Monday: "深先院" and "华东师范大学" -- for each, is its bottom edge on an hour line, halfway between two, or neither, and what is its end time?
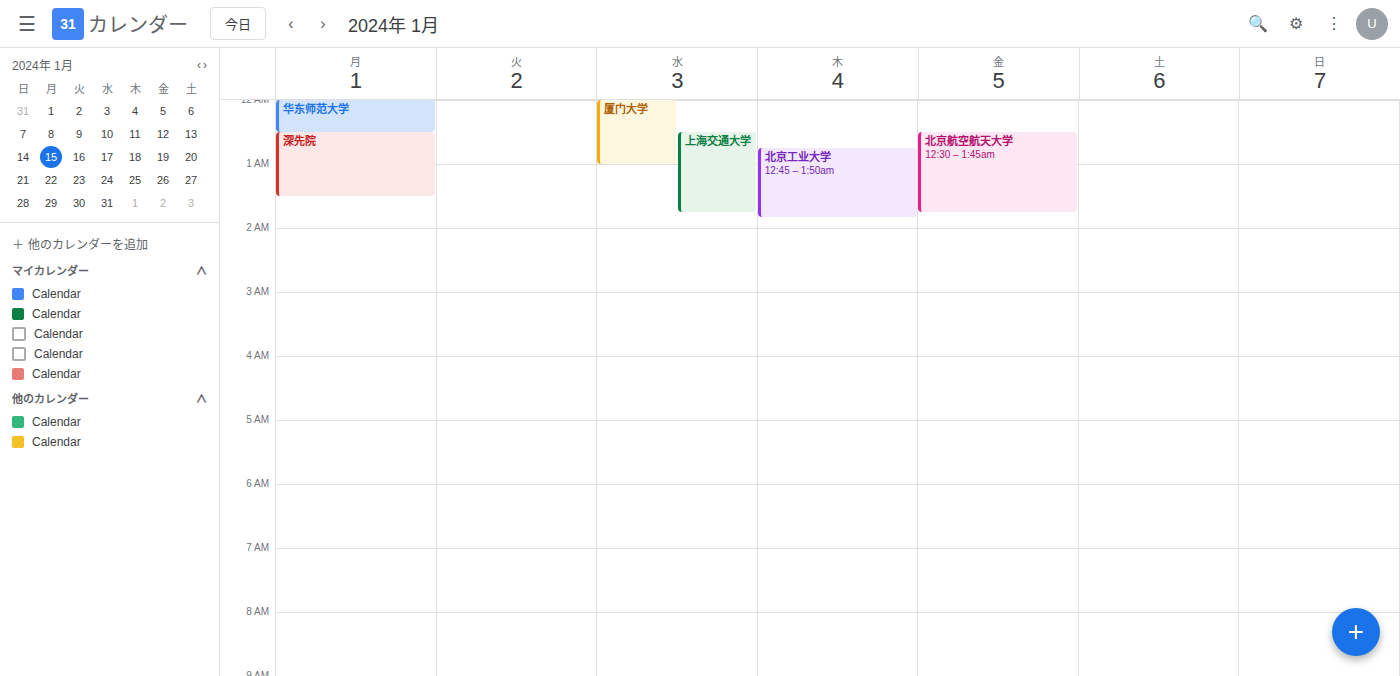
"深先院": 01:30, halfway between the 01:00 and 02:00 lines. "华东师范大学": 00:30, halfway between the 00:00 and 01:00 lines.